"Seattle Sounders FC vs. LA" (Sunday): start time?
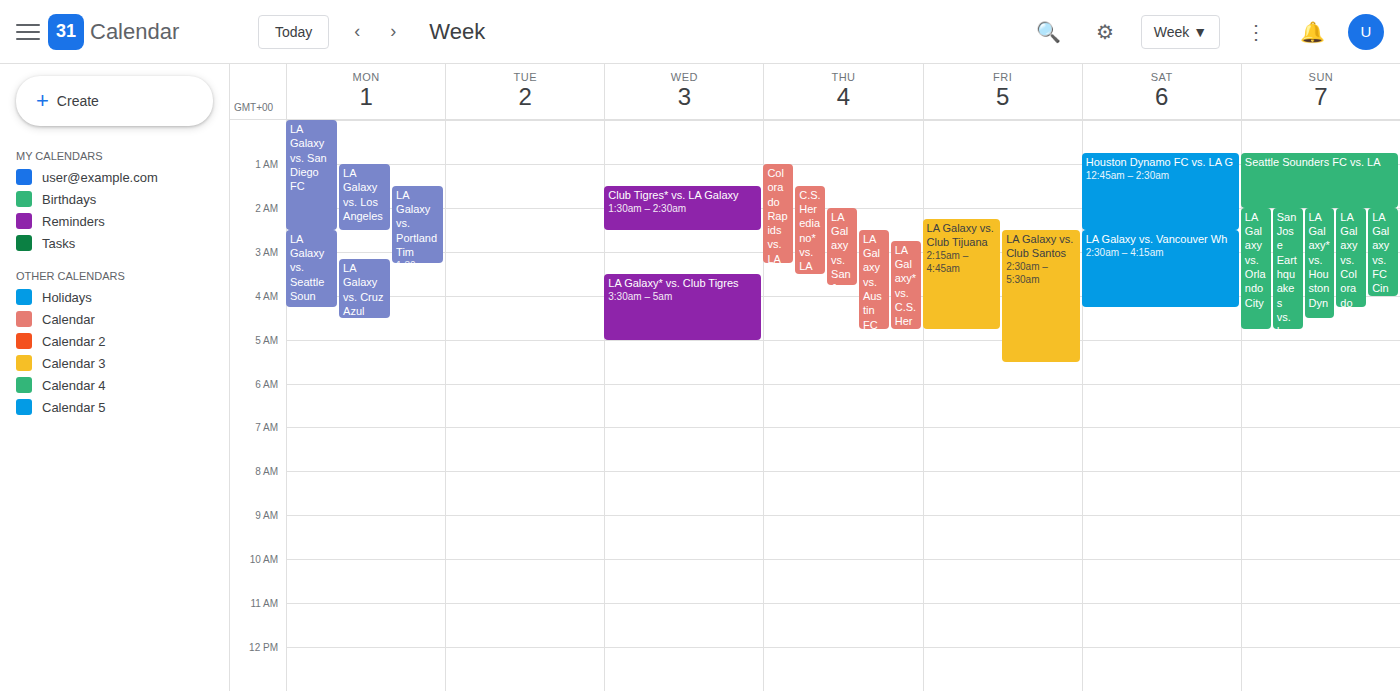
12:45 AM